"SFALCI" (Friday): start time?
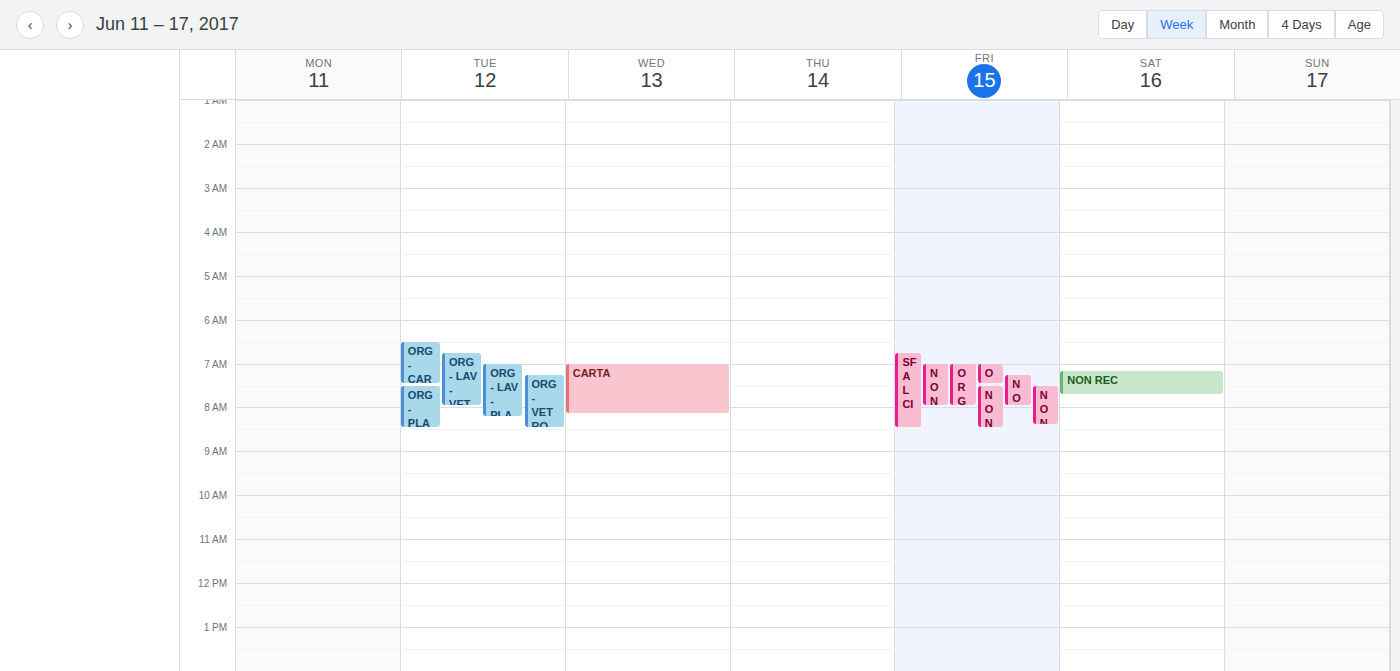
6:45 AM